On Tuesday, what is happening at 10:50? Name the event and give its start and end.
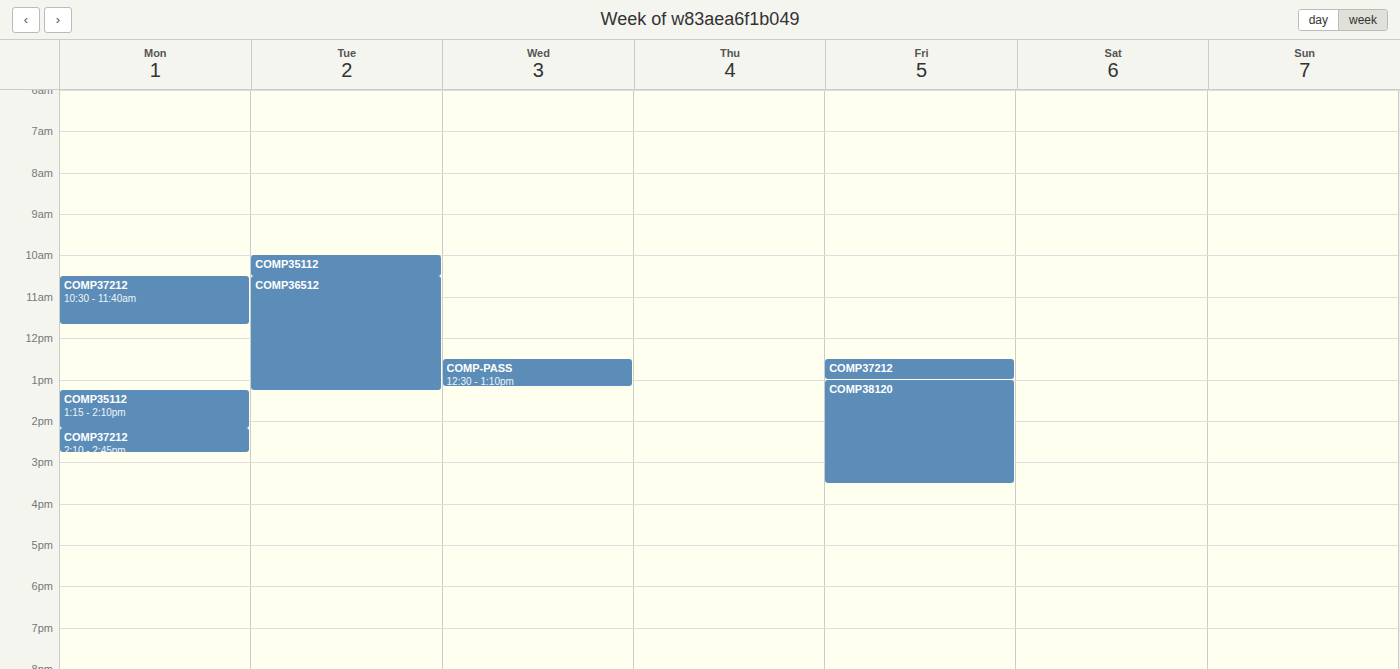
"COMP36512", 10:30 to 13:15